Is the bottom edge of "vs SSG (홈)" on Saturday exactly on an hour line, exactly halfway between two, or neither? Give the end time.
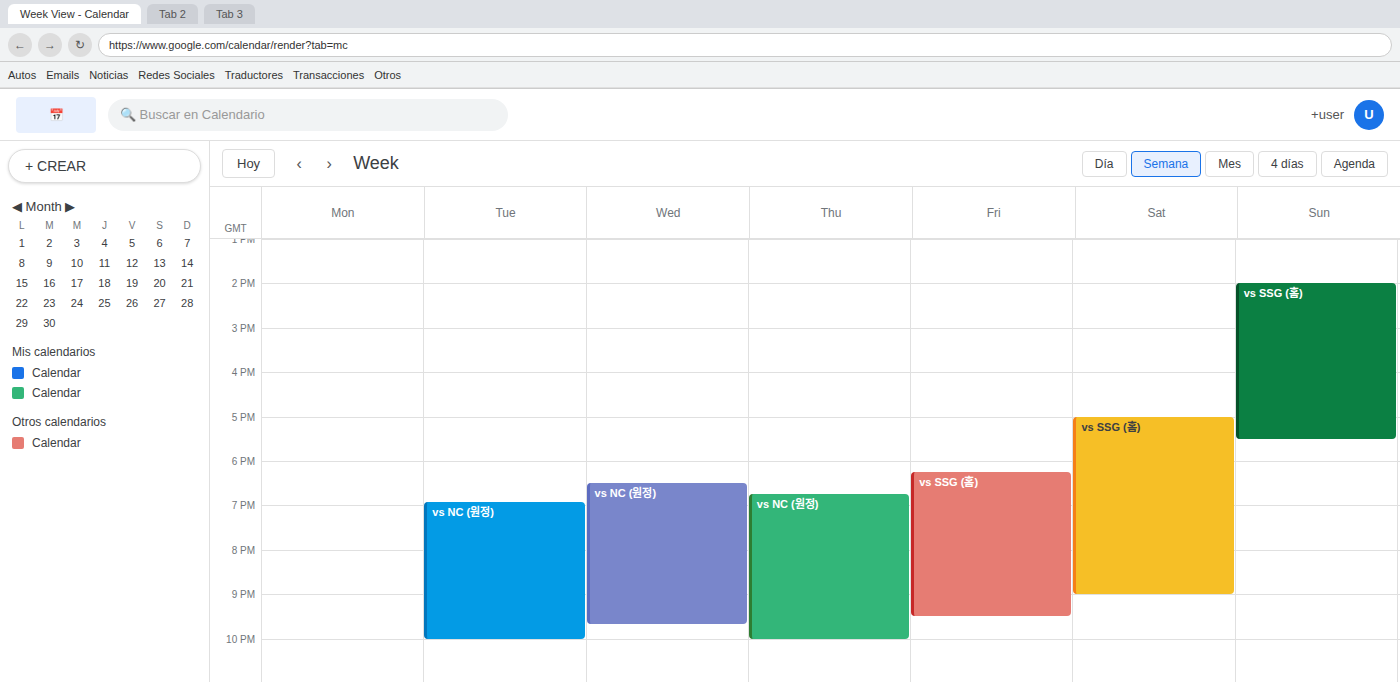
9:00 PM -- exactly on the 9 PM line.